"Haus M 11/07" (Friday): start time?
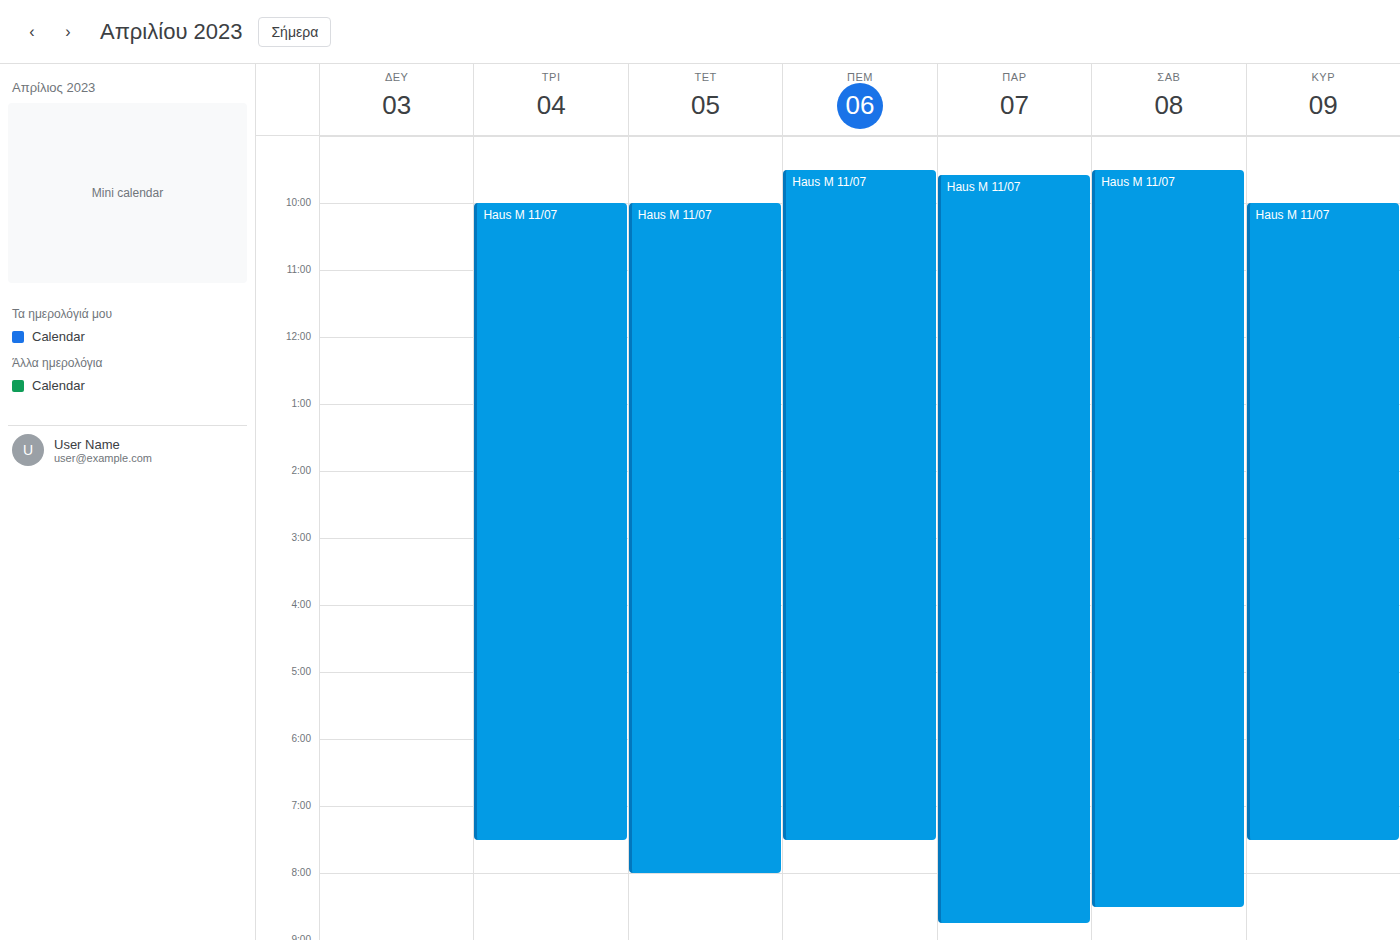
9:35 AM